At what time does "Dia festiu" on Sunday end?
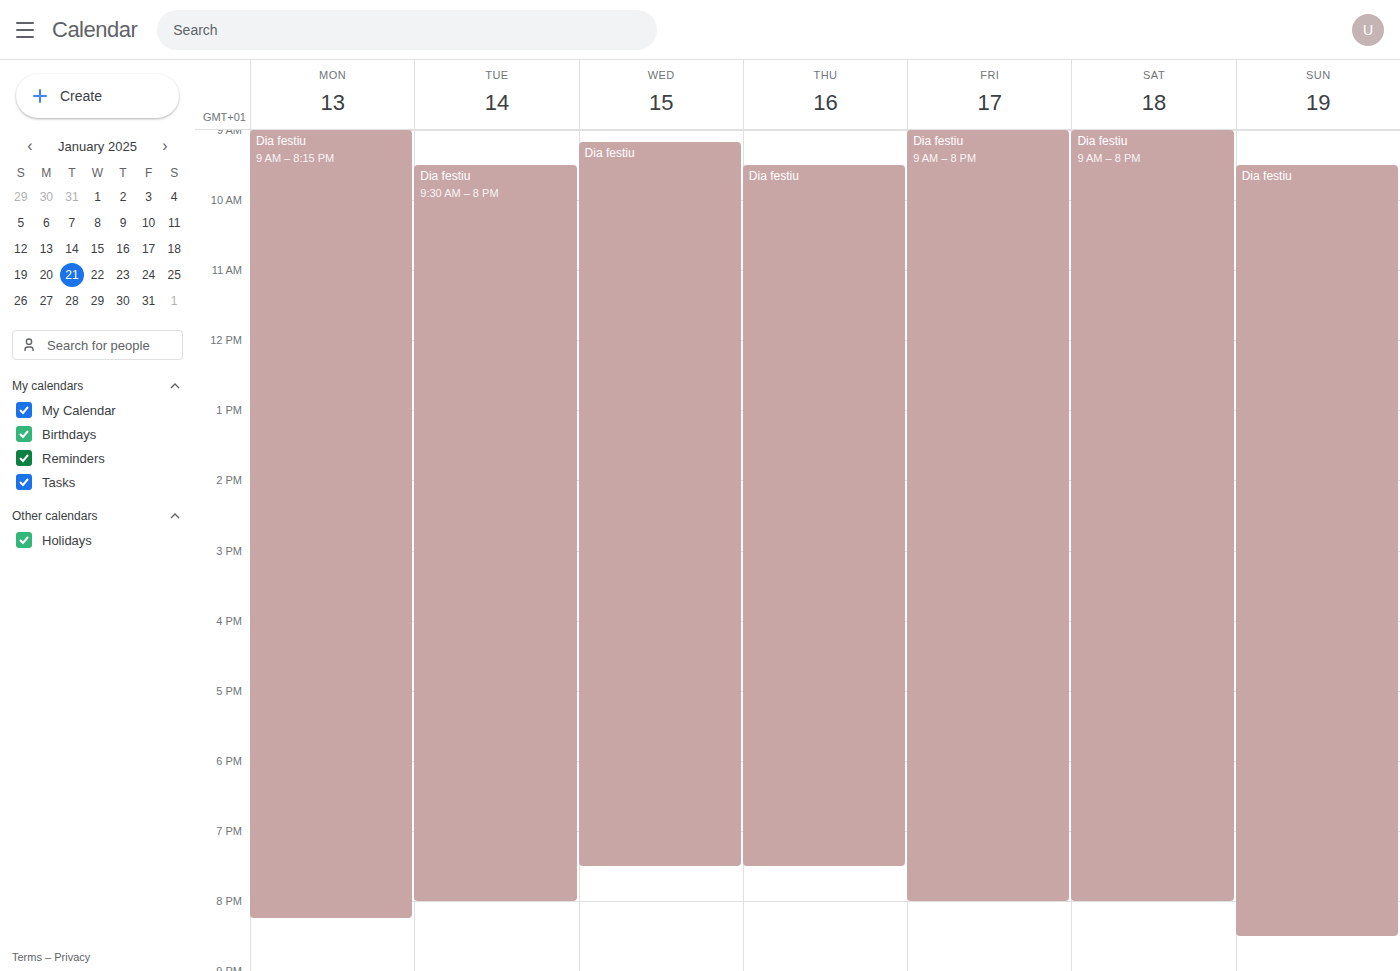
8:30 PM